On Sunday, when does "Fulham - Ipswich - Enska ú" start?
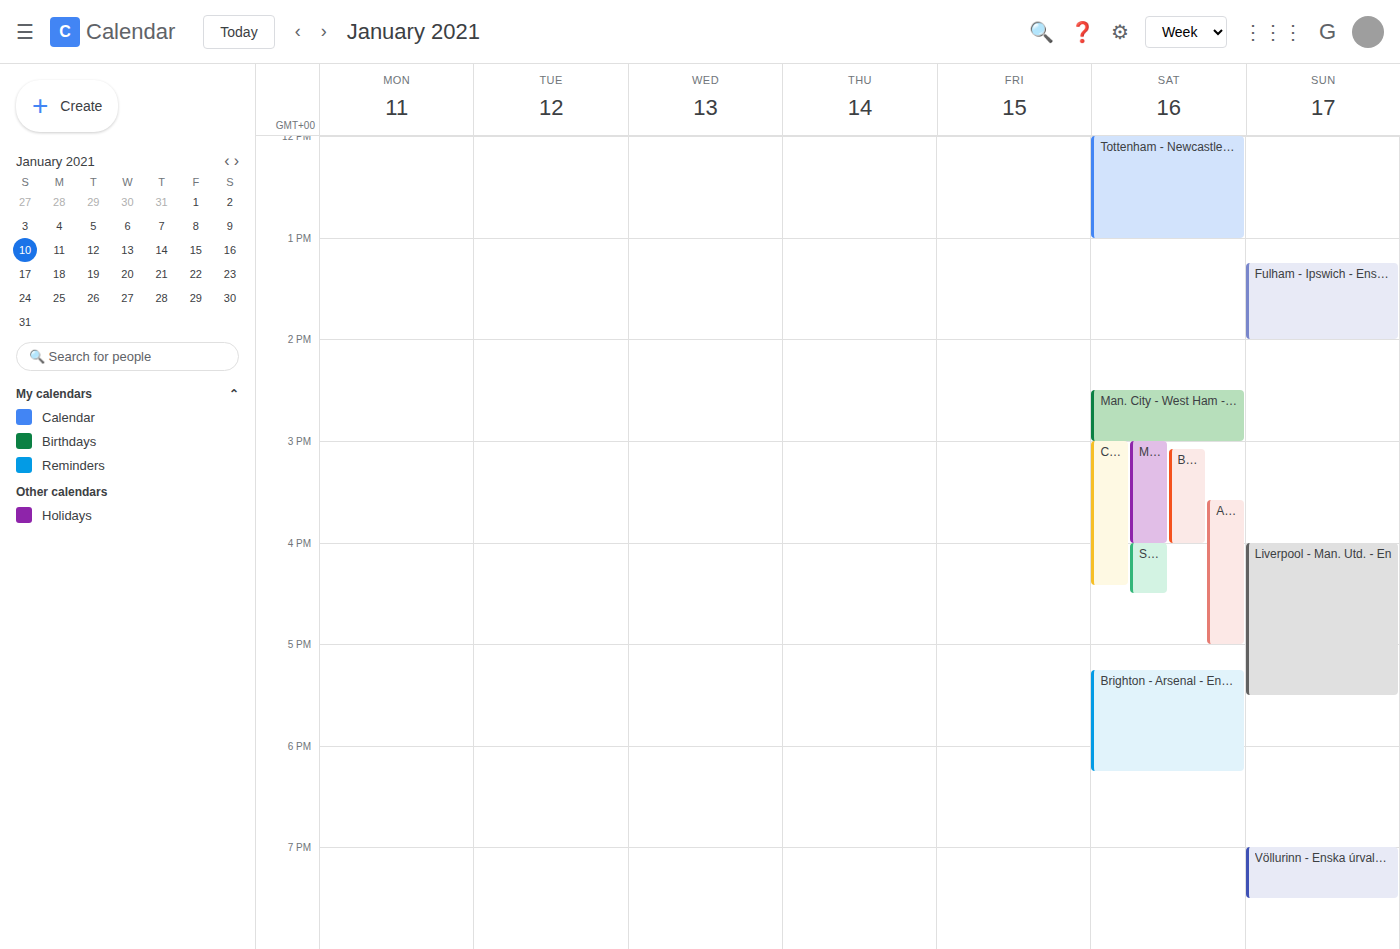
1:15 PM